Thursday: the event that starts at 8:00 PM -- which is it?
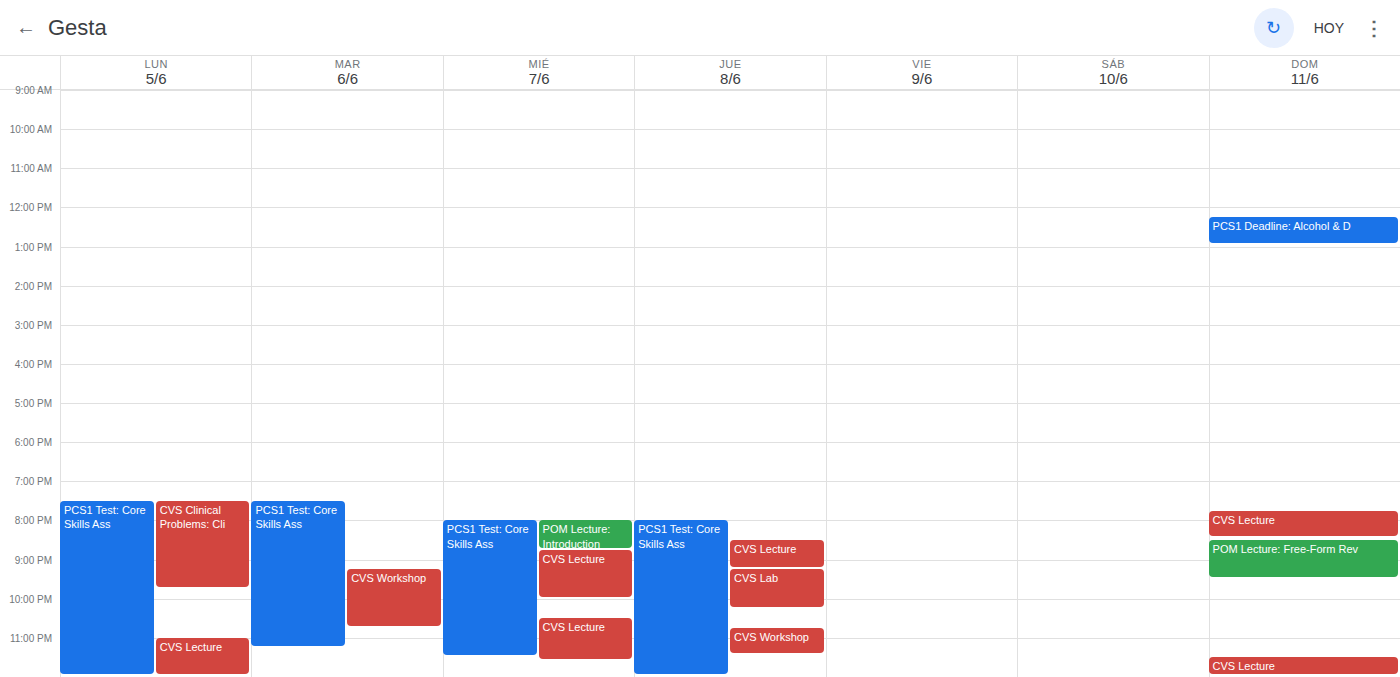
"PCS1 Test: Core Skills Ass"